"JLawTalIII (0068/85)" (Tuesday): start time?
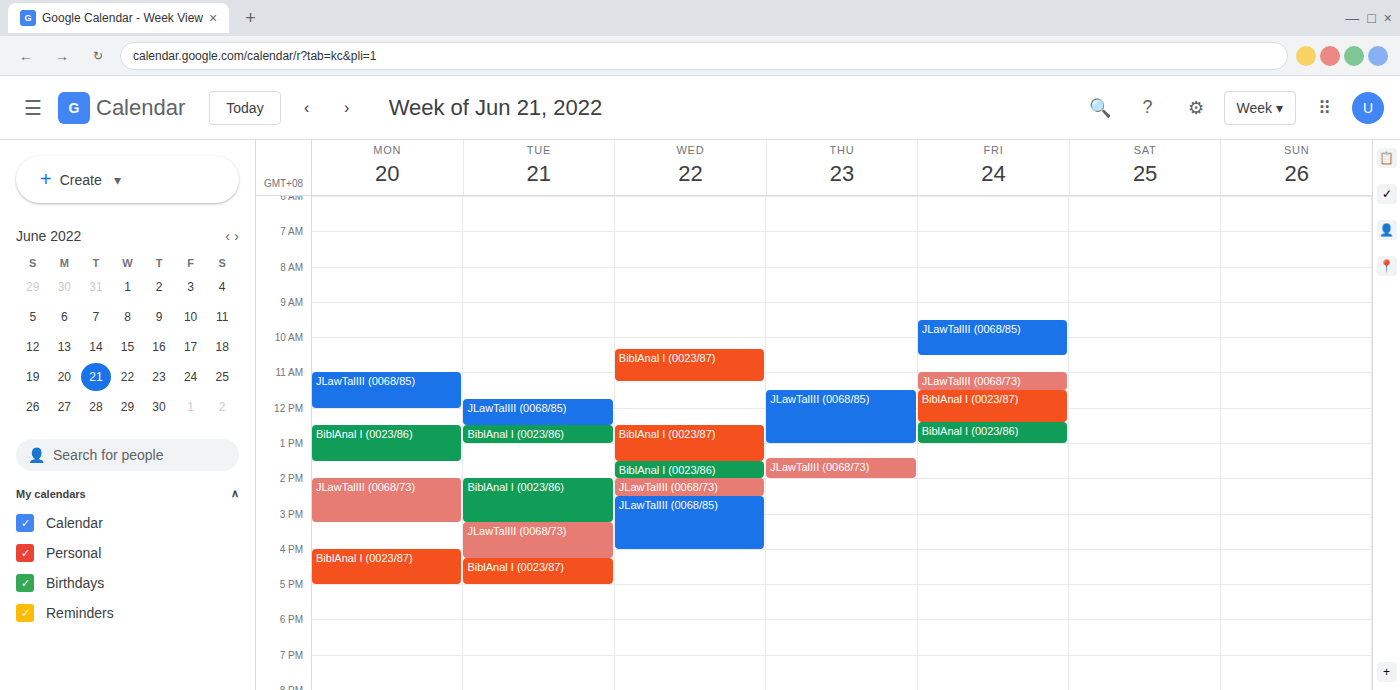
11:45 AM